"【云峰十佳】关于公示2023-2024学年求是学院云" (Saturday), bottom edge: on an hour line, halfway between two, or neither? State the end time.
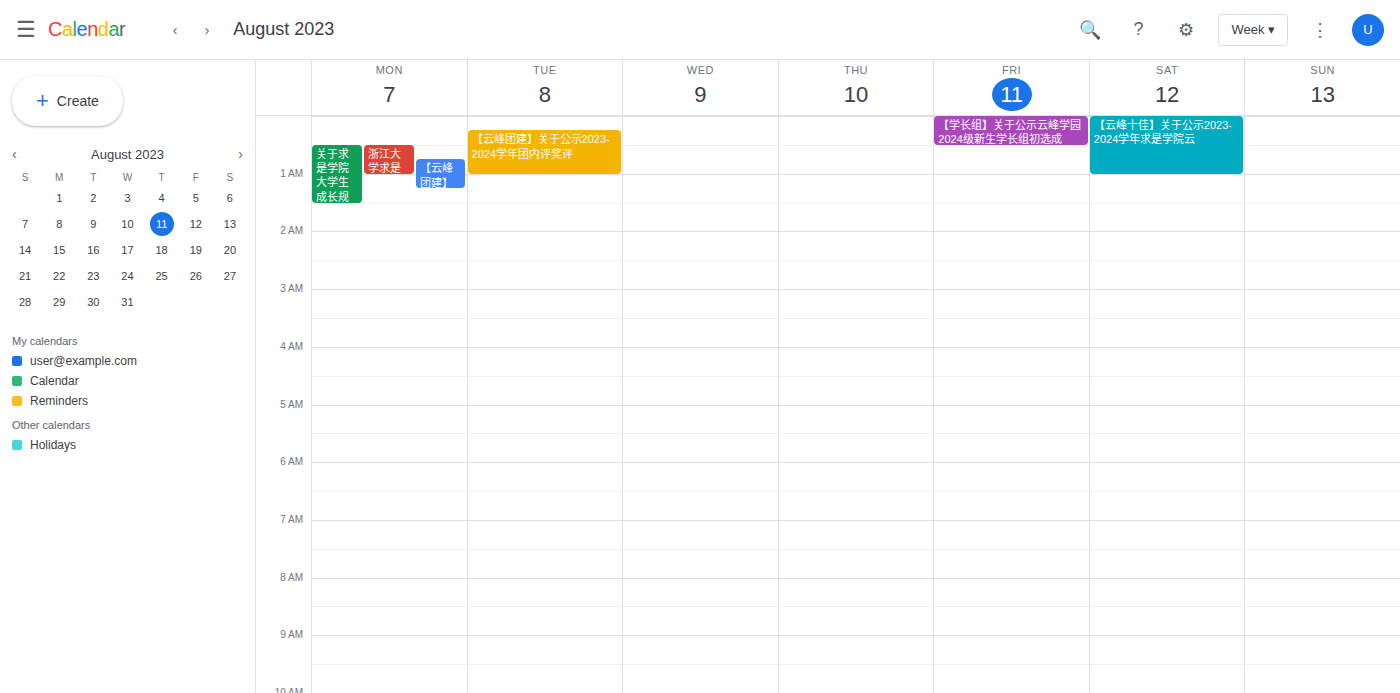
1:00 AM -- exactly on the 1 AM line.